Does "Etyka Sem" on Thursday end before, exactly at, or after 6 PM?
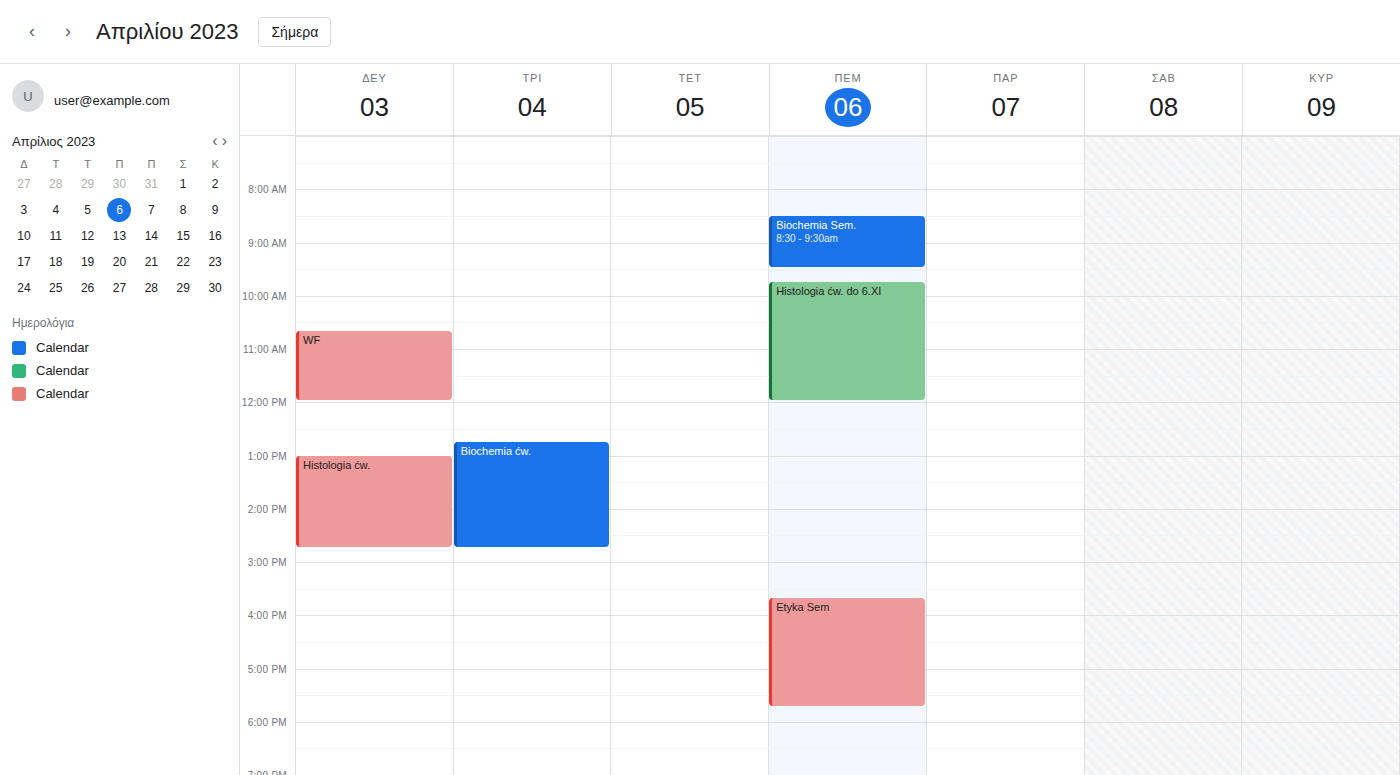
5:45 PM -- before 6 PM, 15 minutes above the 6 PM line.